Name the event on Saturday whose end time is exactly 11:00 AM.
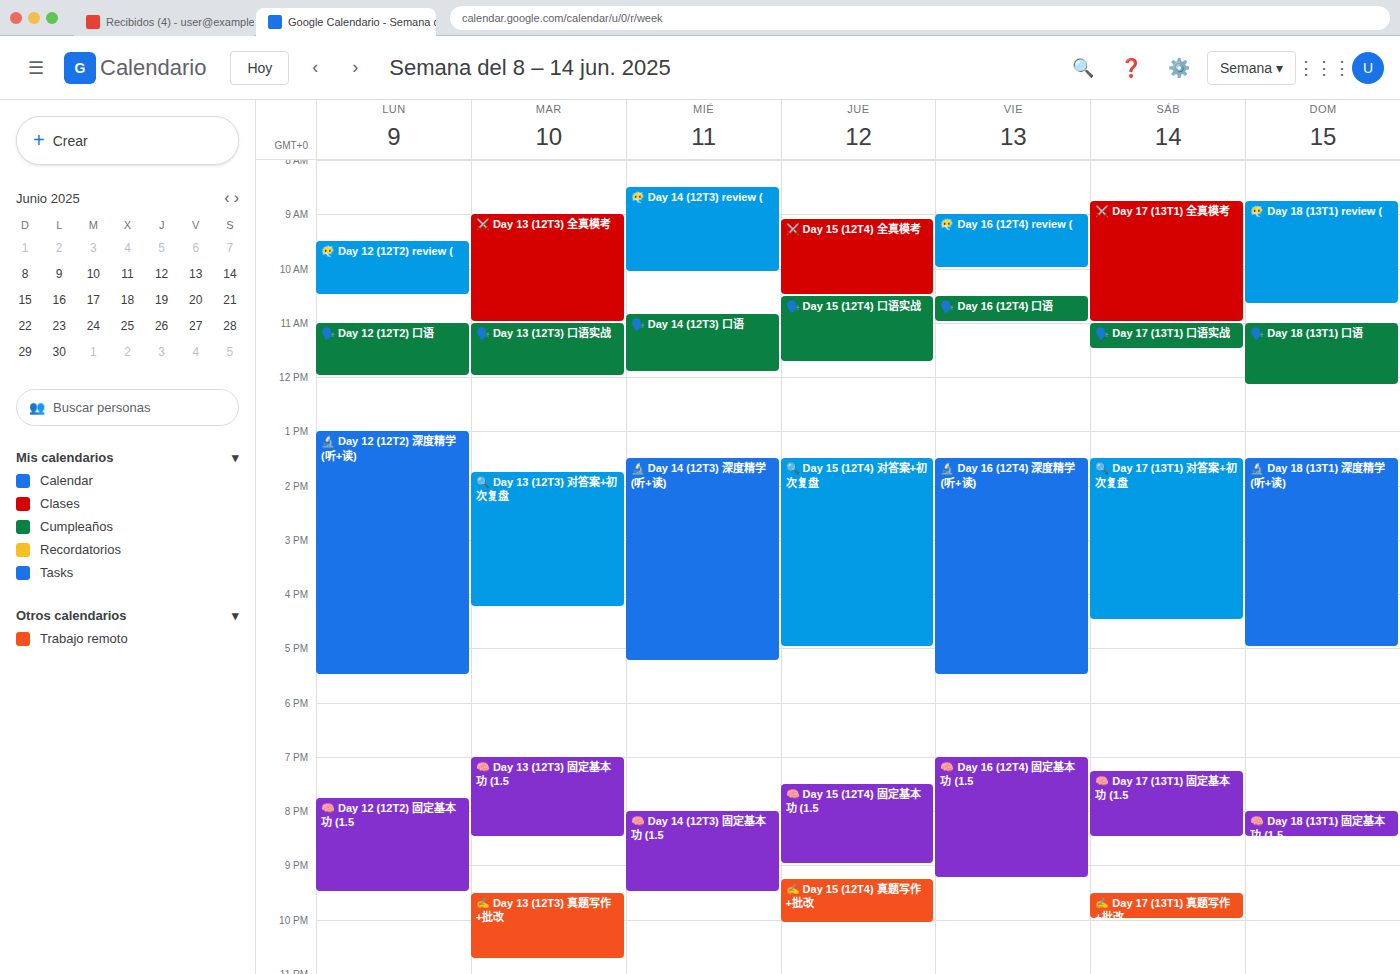
"⚔️ Day 17 (13T1) 全真模考"